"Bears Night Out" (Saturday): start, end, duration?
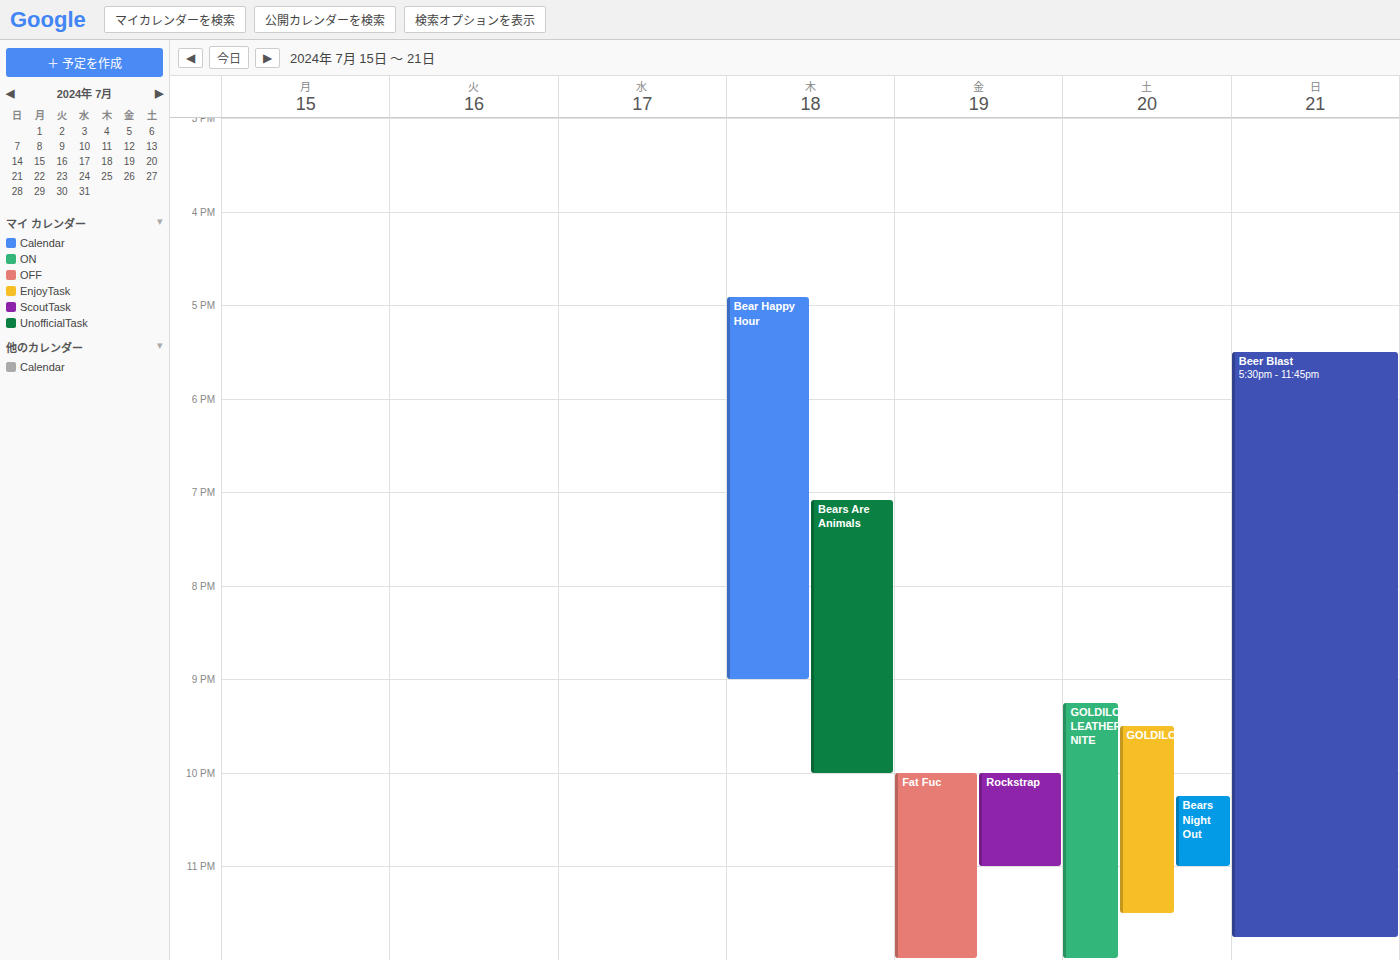
10:15 PM to 11:00 PM, 45 minutes